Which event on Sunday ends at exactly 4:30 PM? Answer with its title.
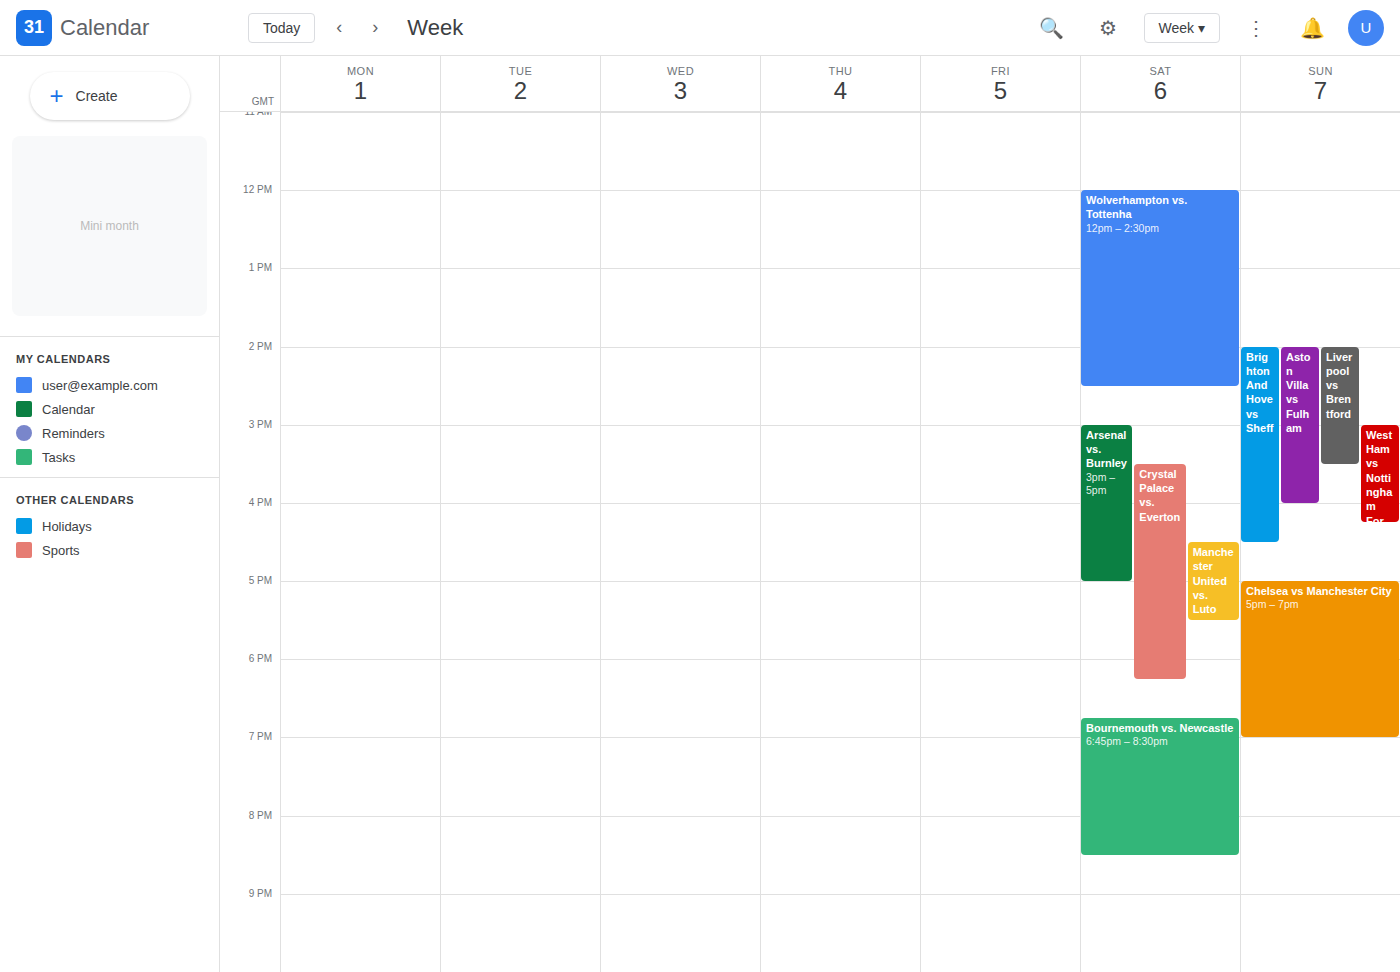
"Brighton And Hove vs Sheff"